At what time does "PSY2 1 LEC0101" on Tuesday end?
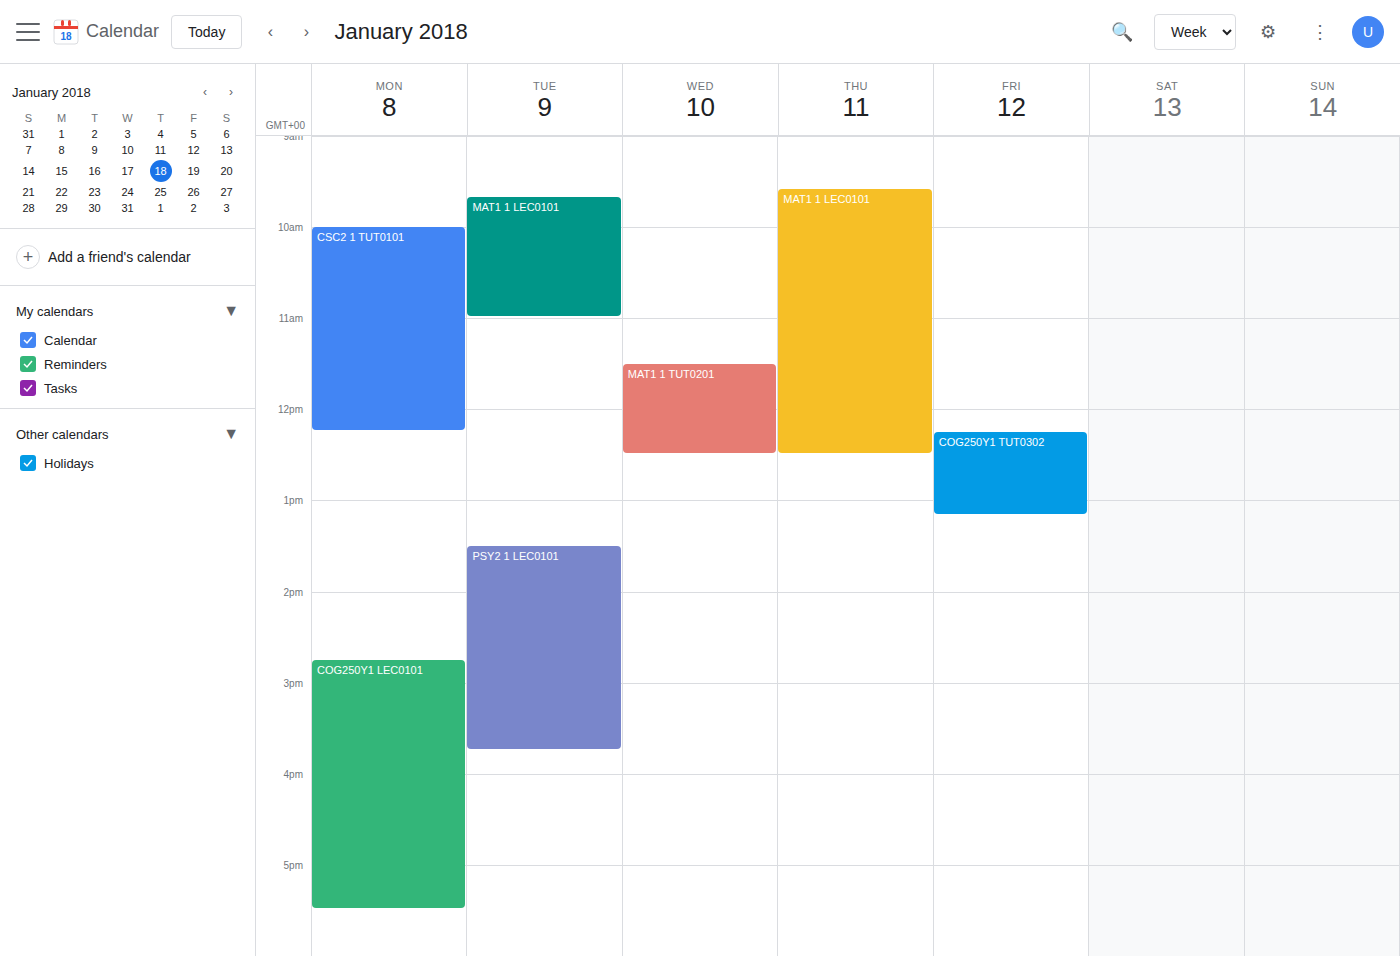
3:45 PM